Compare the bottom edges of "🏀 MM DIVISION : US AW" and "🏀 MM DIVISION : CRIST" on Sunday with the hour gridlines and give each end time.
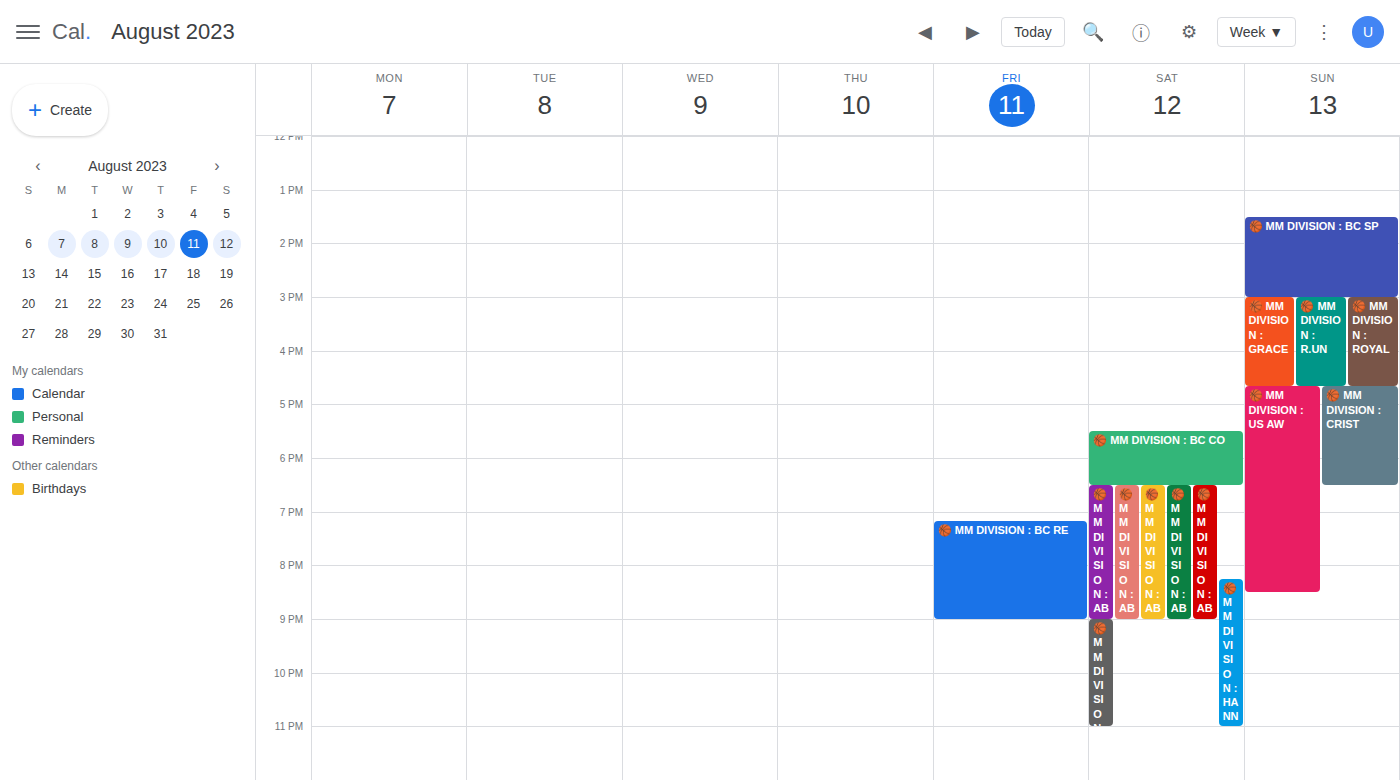
"🏀 MM DIVISION : US AW": 8:30 PM, halfway between the 8 PM and 9 PM lines. "🏀 MM DIVISION : CRIST": 6:30 PM, halfway between the 6 PM and 7 PM lines.